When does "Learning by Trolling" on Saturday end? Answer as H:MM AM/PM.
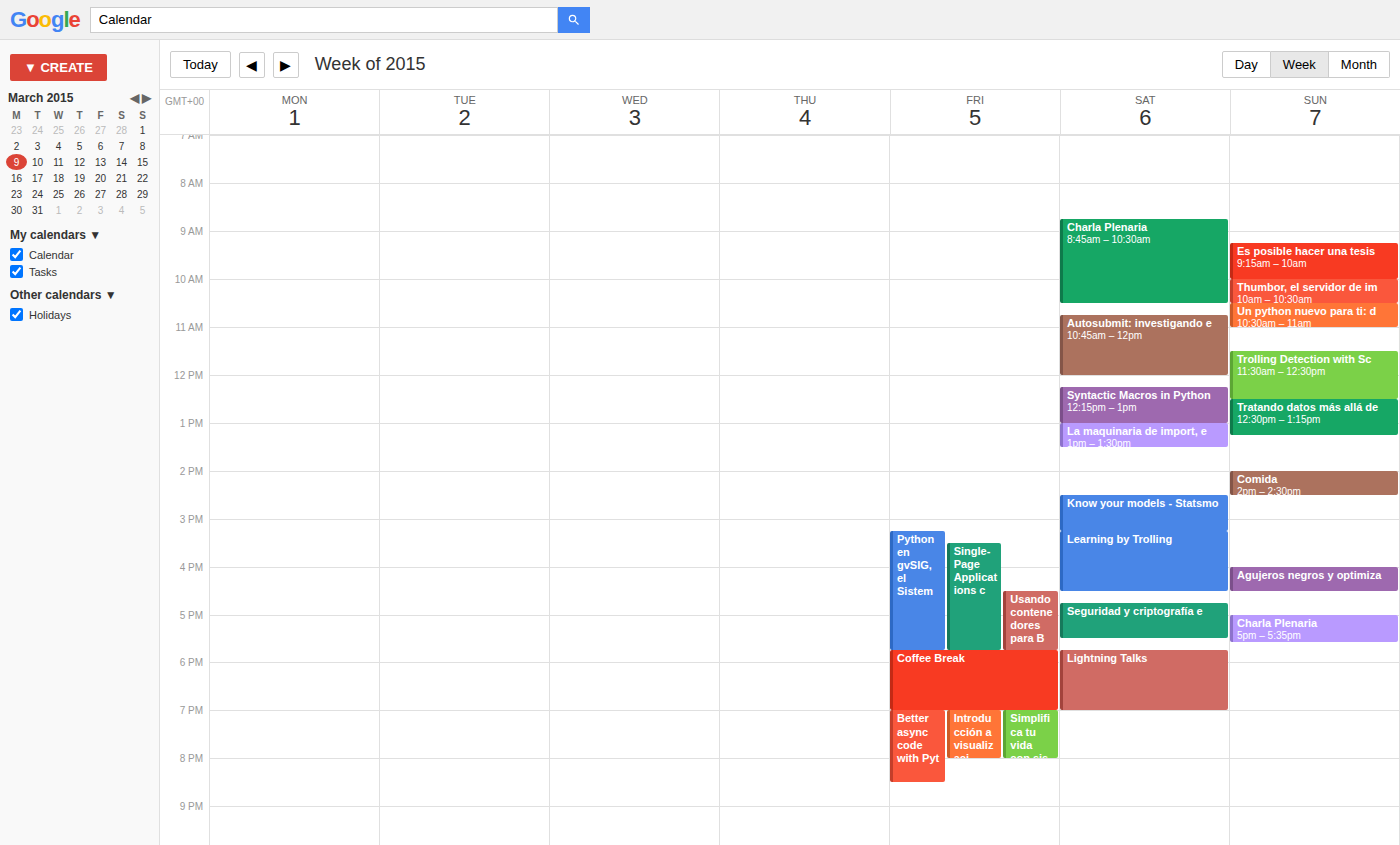
4:30 PM